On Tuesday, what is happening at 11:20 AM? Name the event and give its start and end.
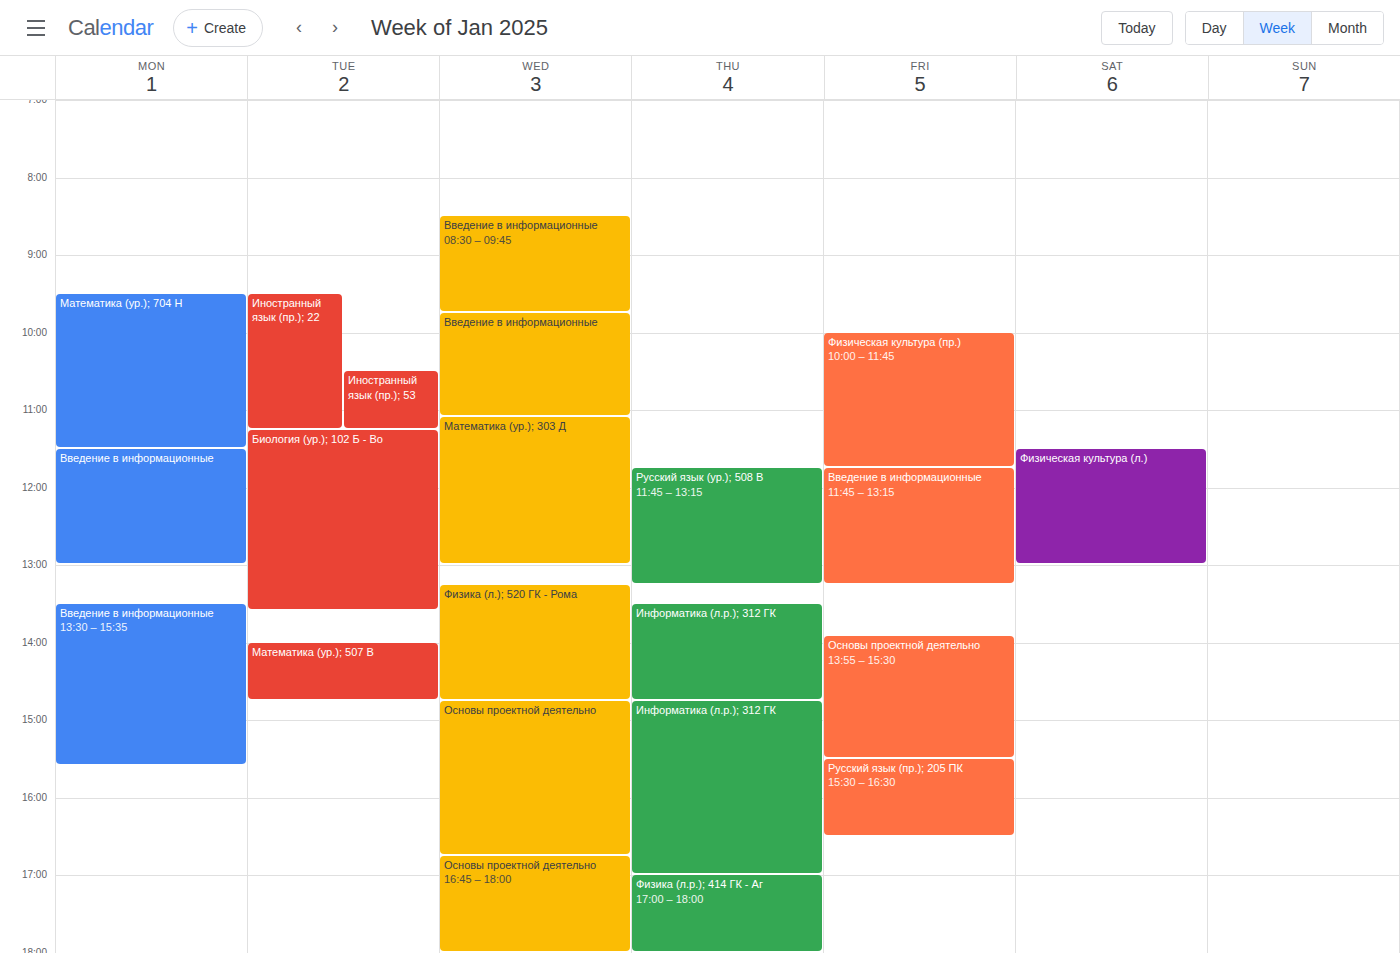
"Биология (ур.); 102 Б - Во", 11:15 AM to 1:35 PM